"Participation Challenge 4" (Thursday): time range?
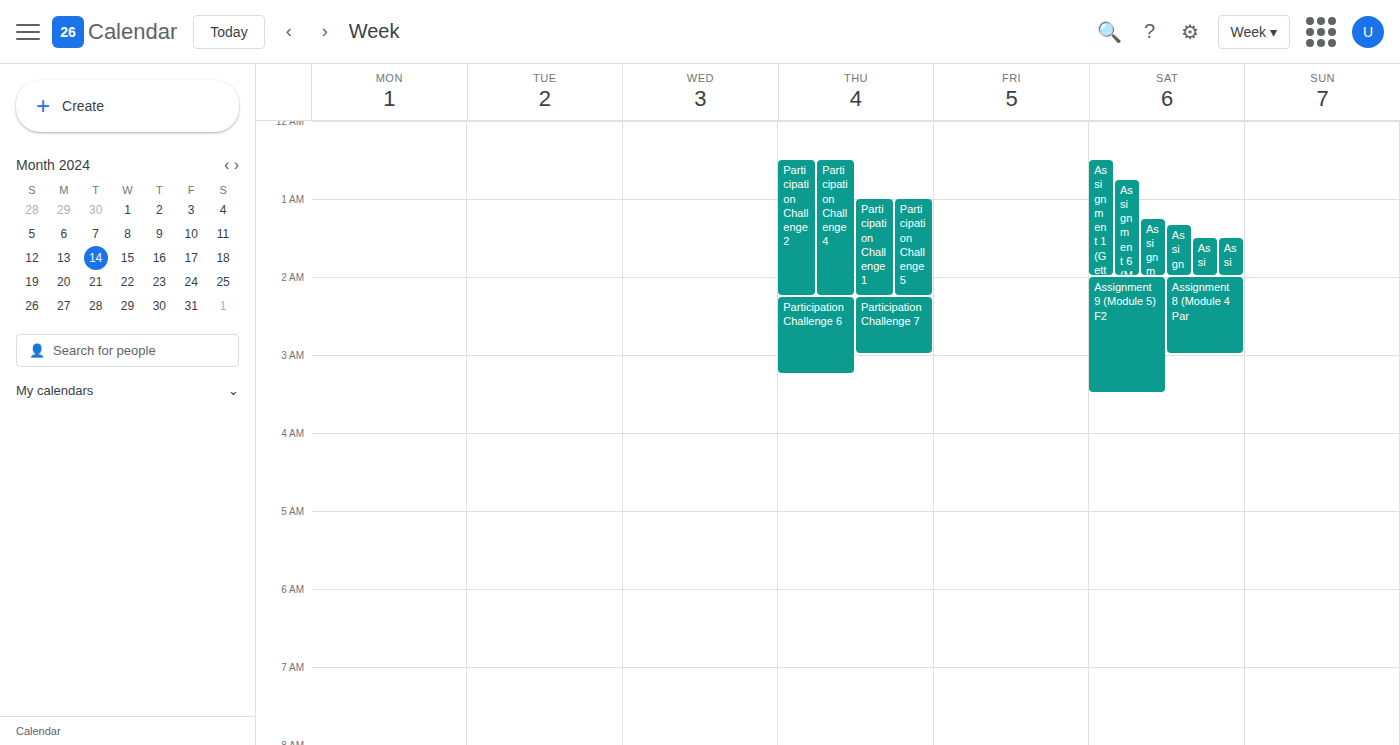
00:30 to 02:15